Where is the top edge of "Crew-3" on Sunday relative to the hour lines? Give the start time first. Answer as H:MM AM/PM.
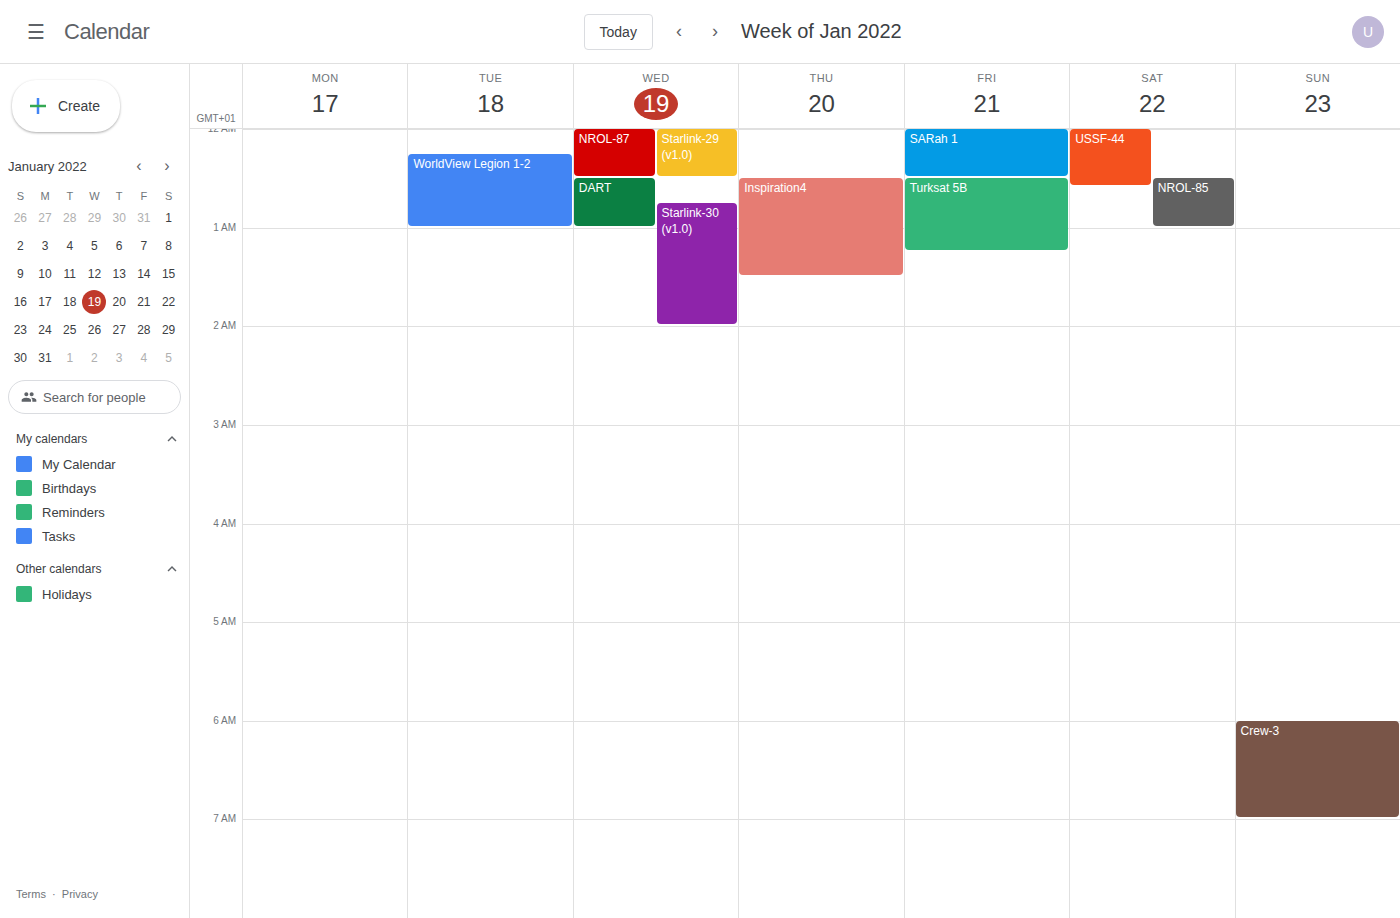
6:00 AM -- exactly on the 6 AM line.